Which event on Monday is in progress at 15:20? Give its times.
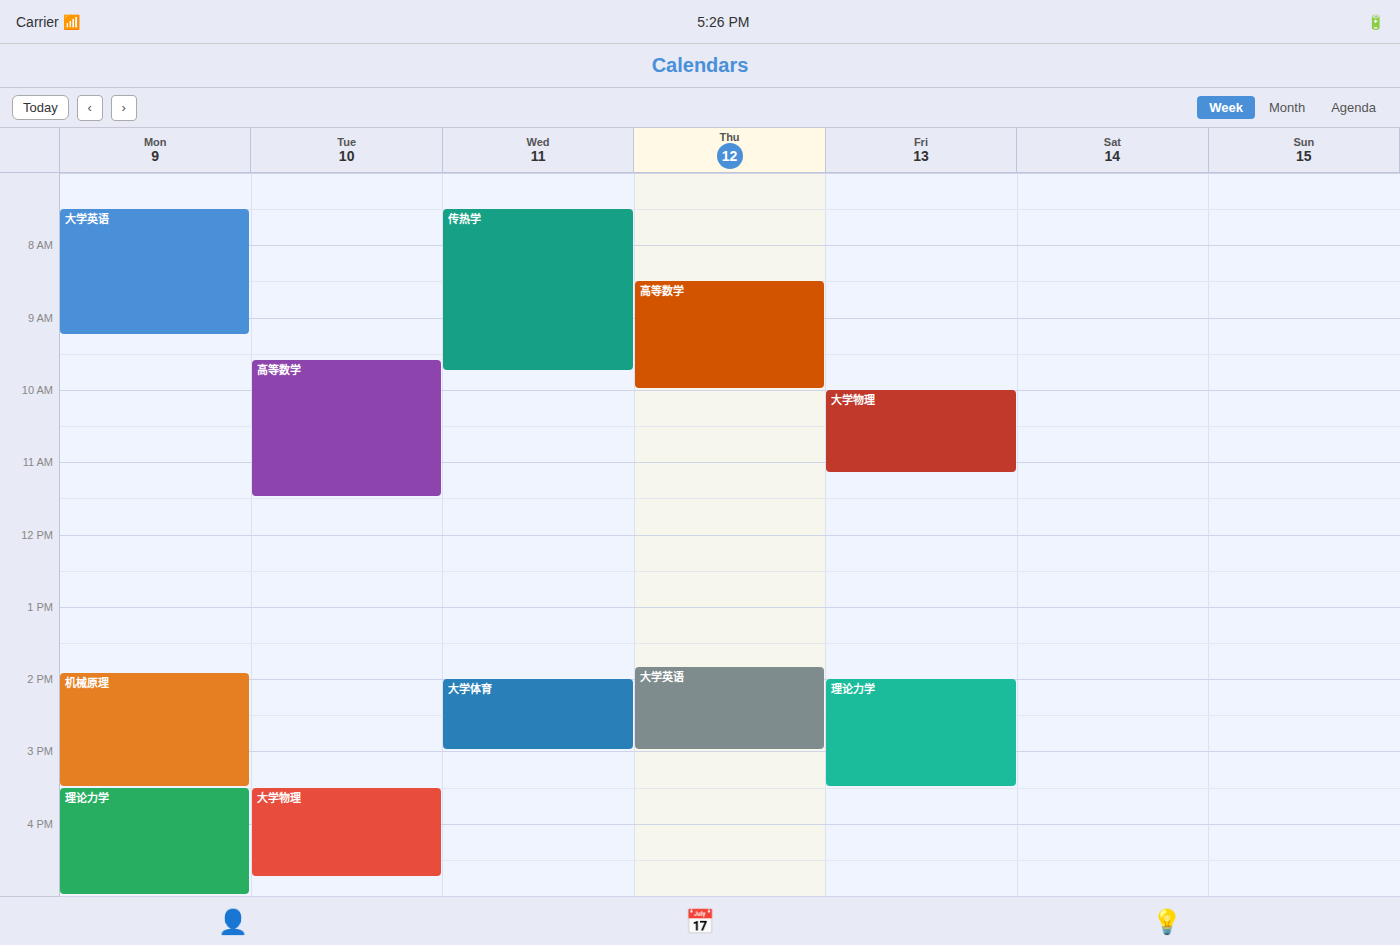
"机械原理", 13:55 to 15:30